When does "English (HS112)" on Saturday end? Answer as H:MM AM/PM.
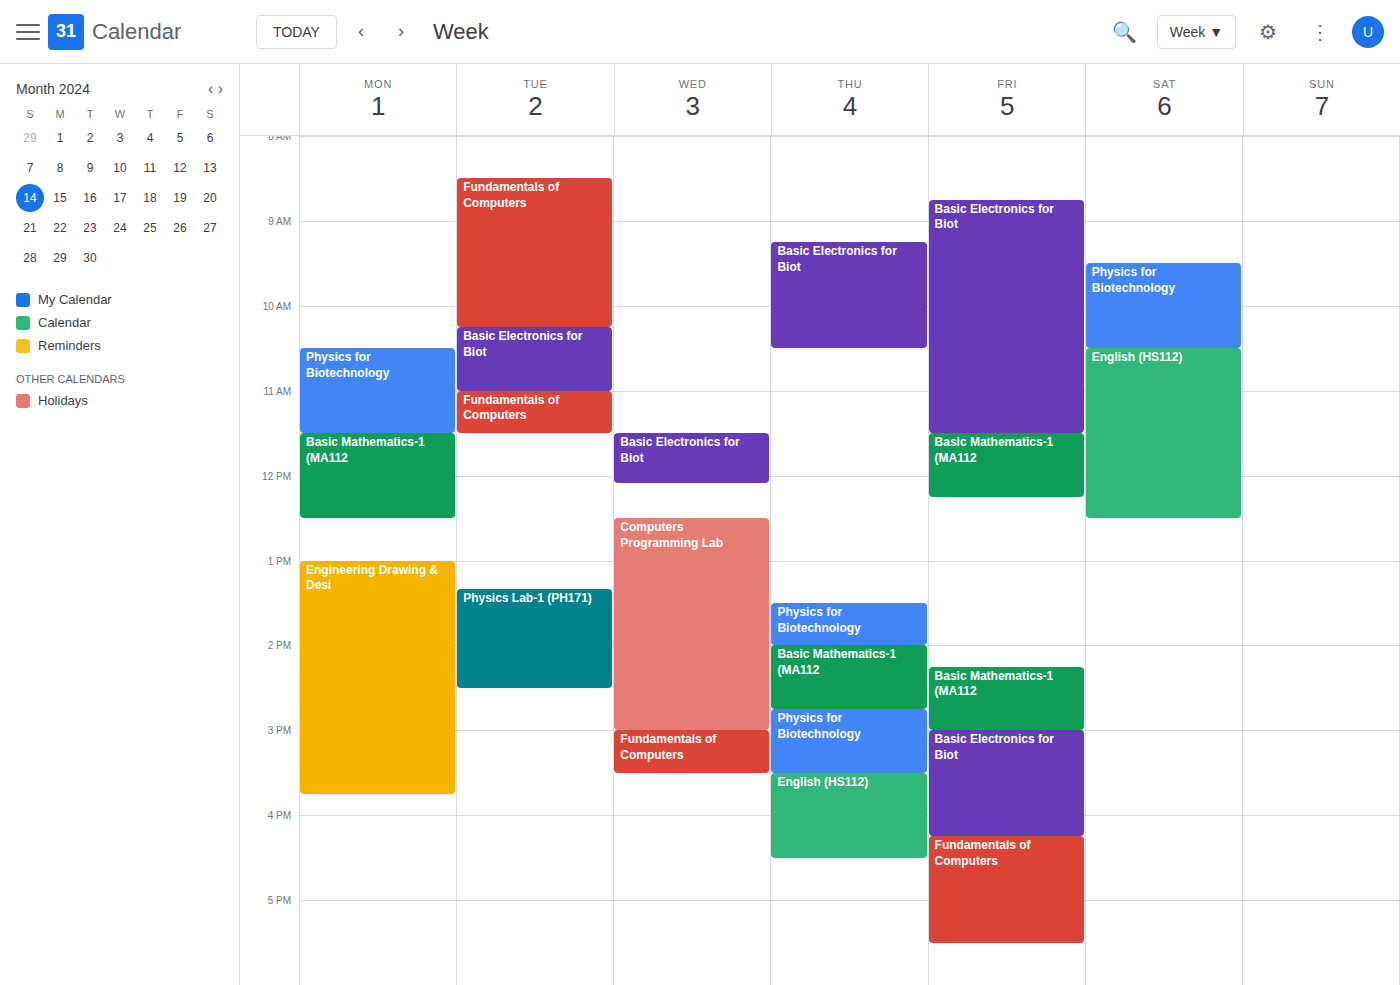
12:30 PM